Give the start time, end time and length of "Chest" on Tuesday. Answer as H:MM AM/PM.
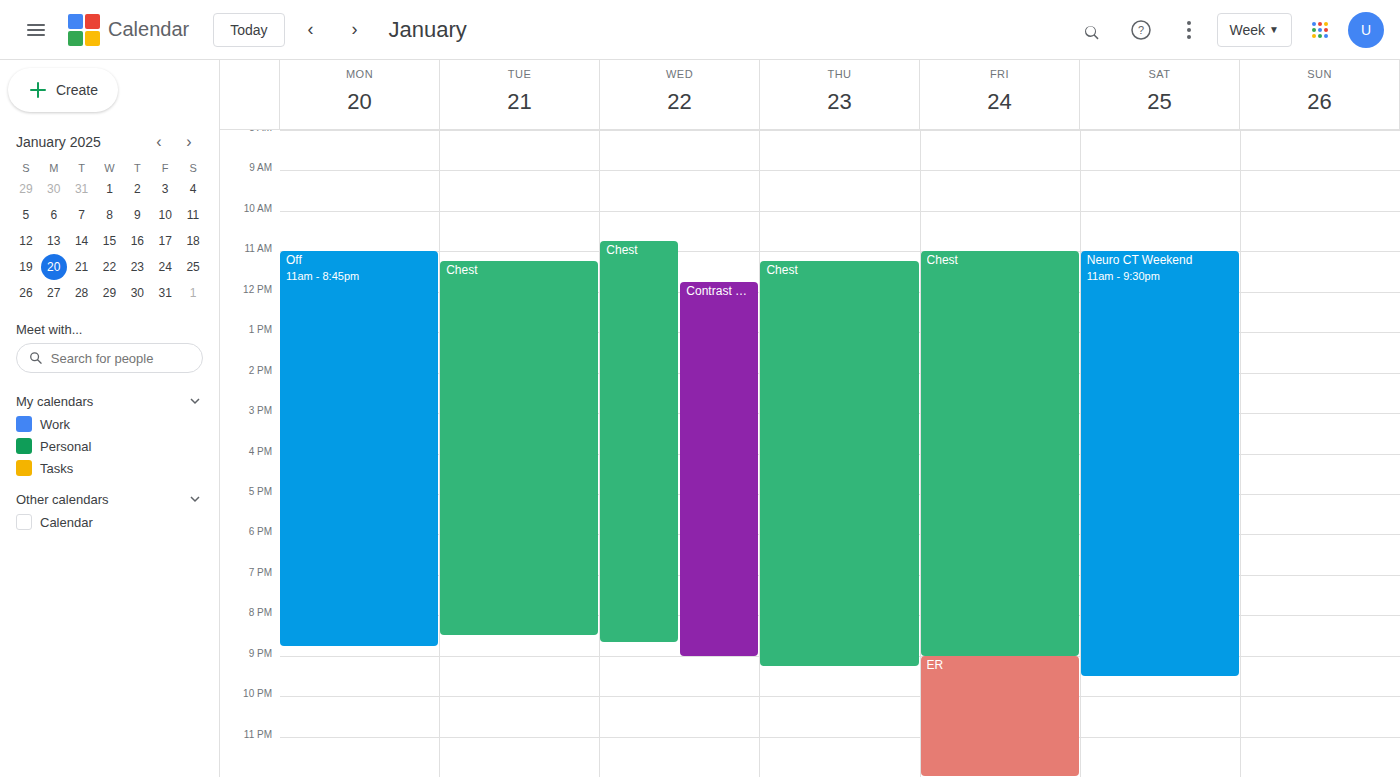
11:15 AM to 8:30 PM, 9 hours 15 minutes